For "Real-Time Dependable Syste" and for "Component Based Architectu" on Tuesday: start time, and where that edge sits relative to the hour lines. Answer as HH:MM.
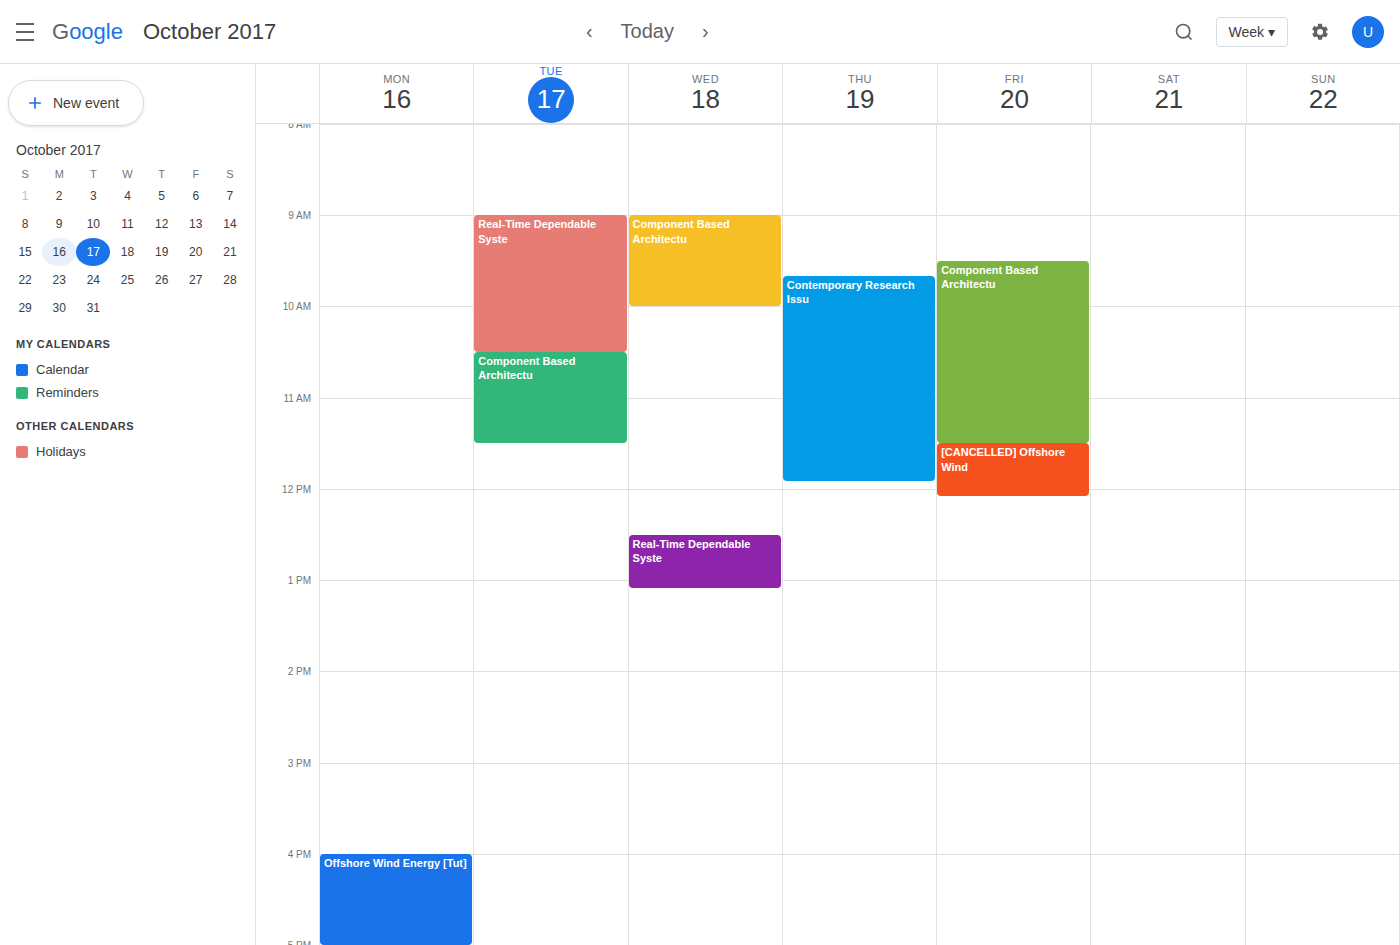
"Real-Time Dependable Syste": 09:00, exactly on the 09:00 line. "Component Based Architectu": 10:30, halfway between the 10:00 and 11:00 lines.